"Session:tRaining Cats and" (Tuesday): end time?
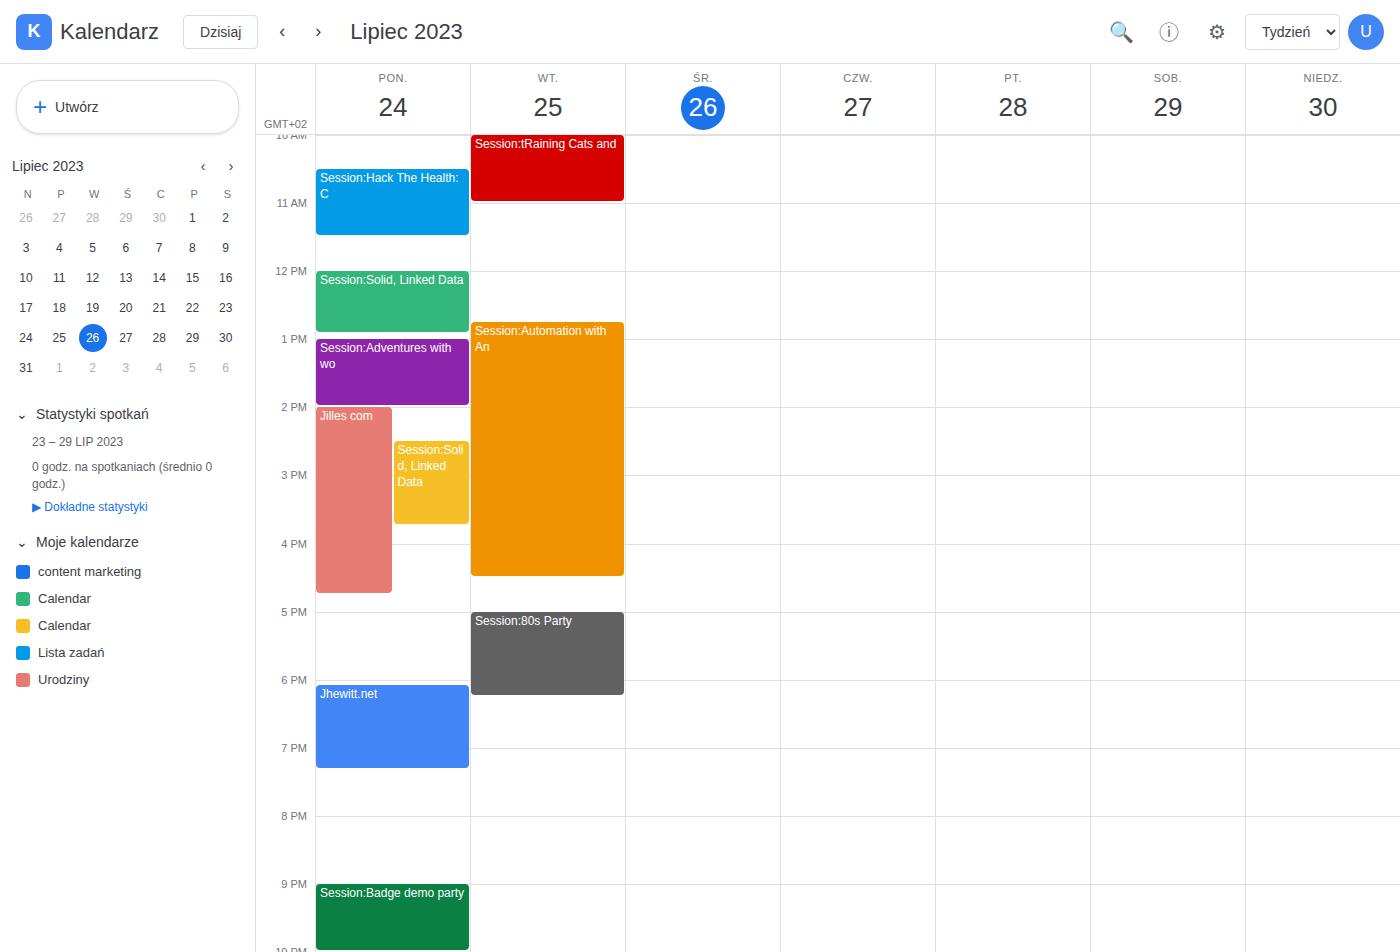
11:00 AM